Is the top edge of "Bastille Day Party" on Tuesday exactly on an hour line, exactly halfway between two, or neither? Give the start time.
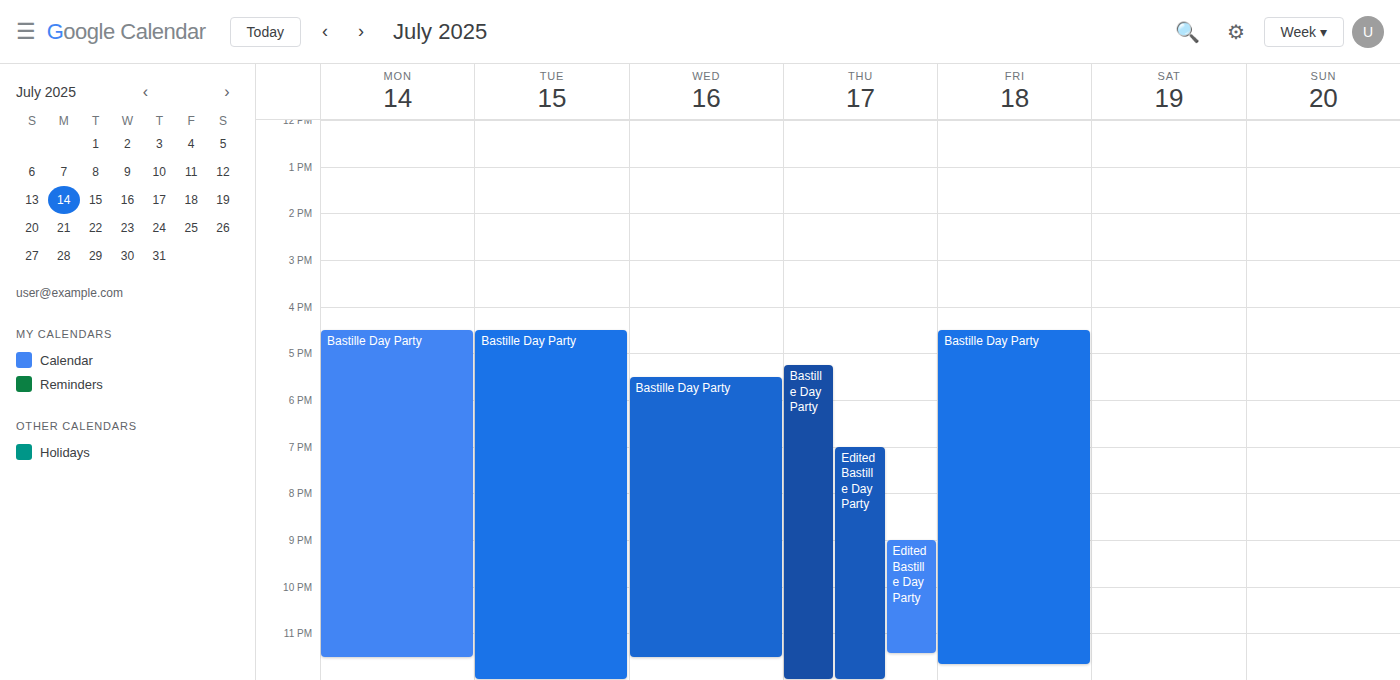
16:30 -- halfway between the 16:00 and 17:00 lines.